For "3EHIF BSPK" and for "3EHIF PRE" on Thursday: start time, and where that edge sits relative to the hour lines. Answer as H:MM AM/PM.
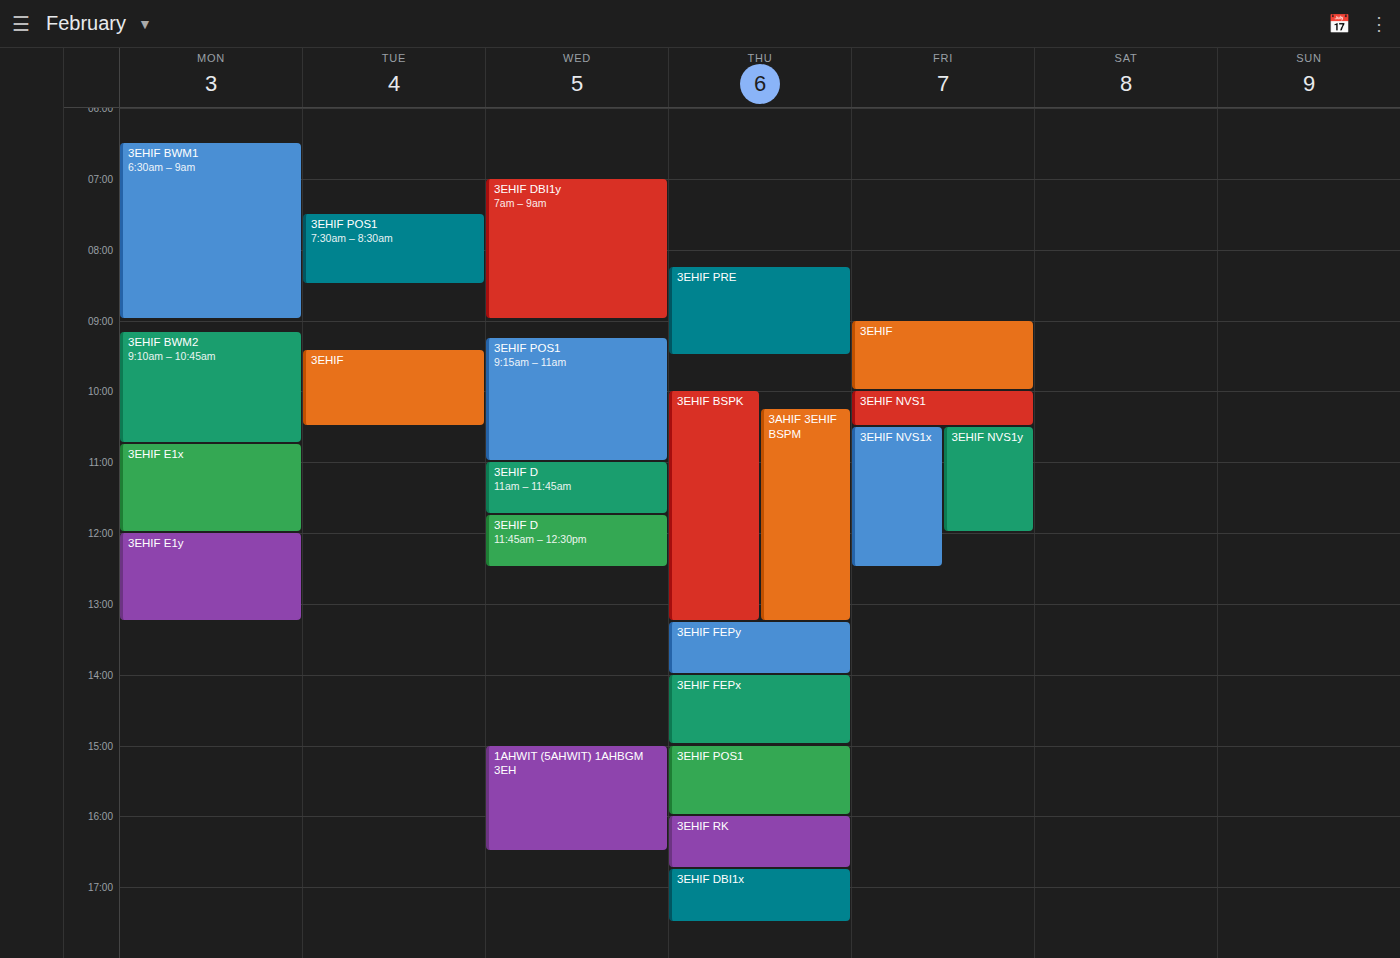
"3EHIF BSPK": 10:00 AM, exactly on the 10 AM line. "3EHIF PRE": 8:15 AM, neither: a quarter of the way from the 8 AM line to the 9 AM line.